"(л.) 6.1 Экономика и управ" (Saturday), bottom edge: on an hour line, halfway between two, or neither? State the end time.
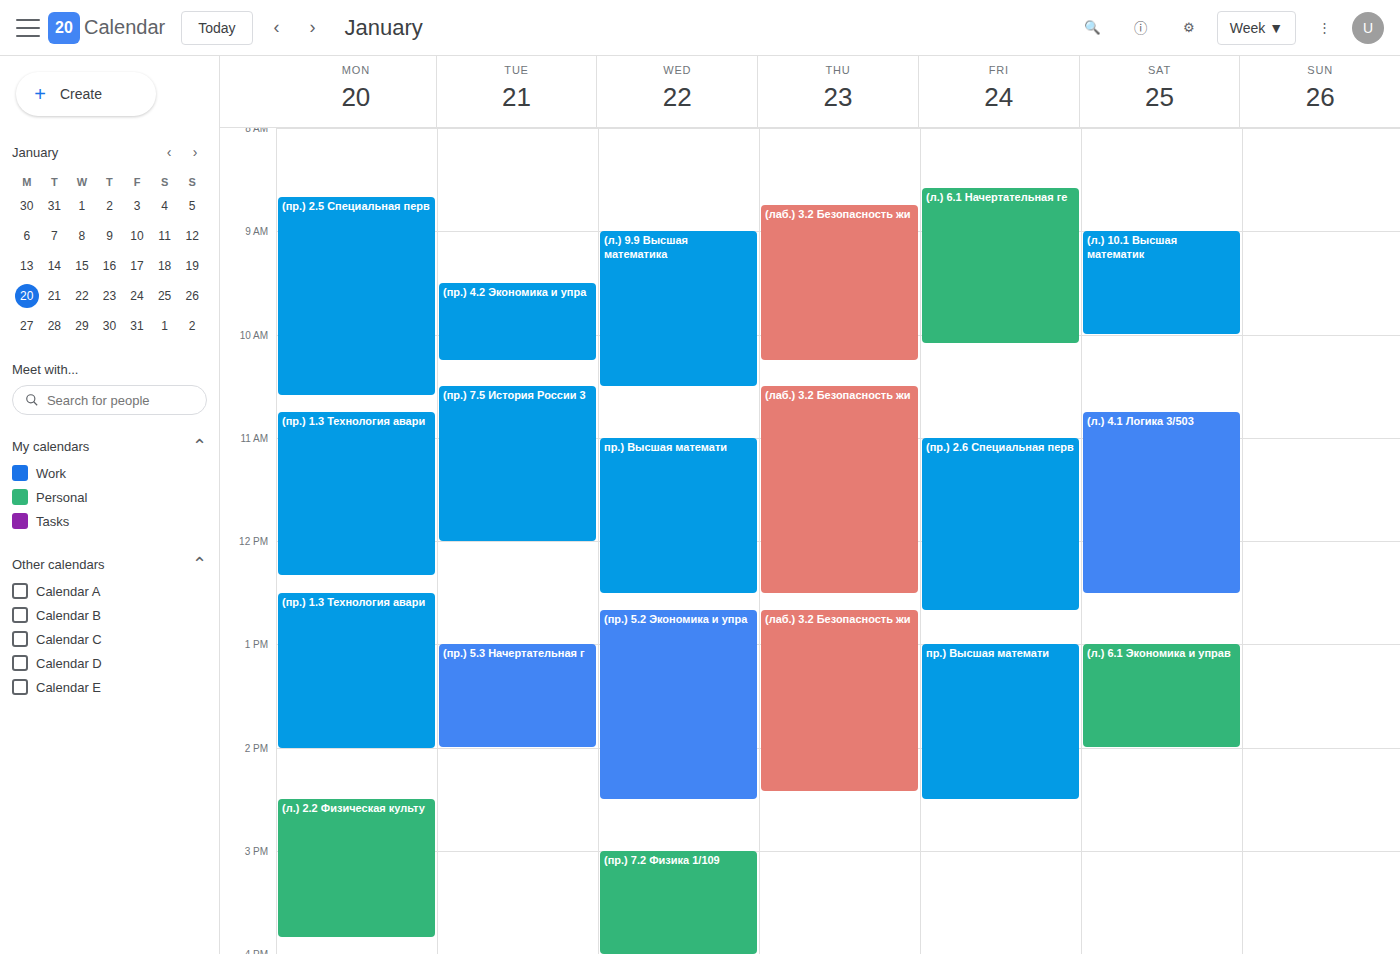
2:00 PM -- exactly on the 2 PM line.